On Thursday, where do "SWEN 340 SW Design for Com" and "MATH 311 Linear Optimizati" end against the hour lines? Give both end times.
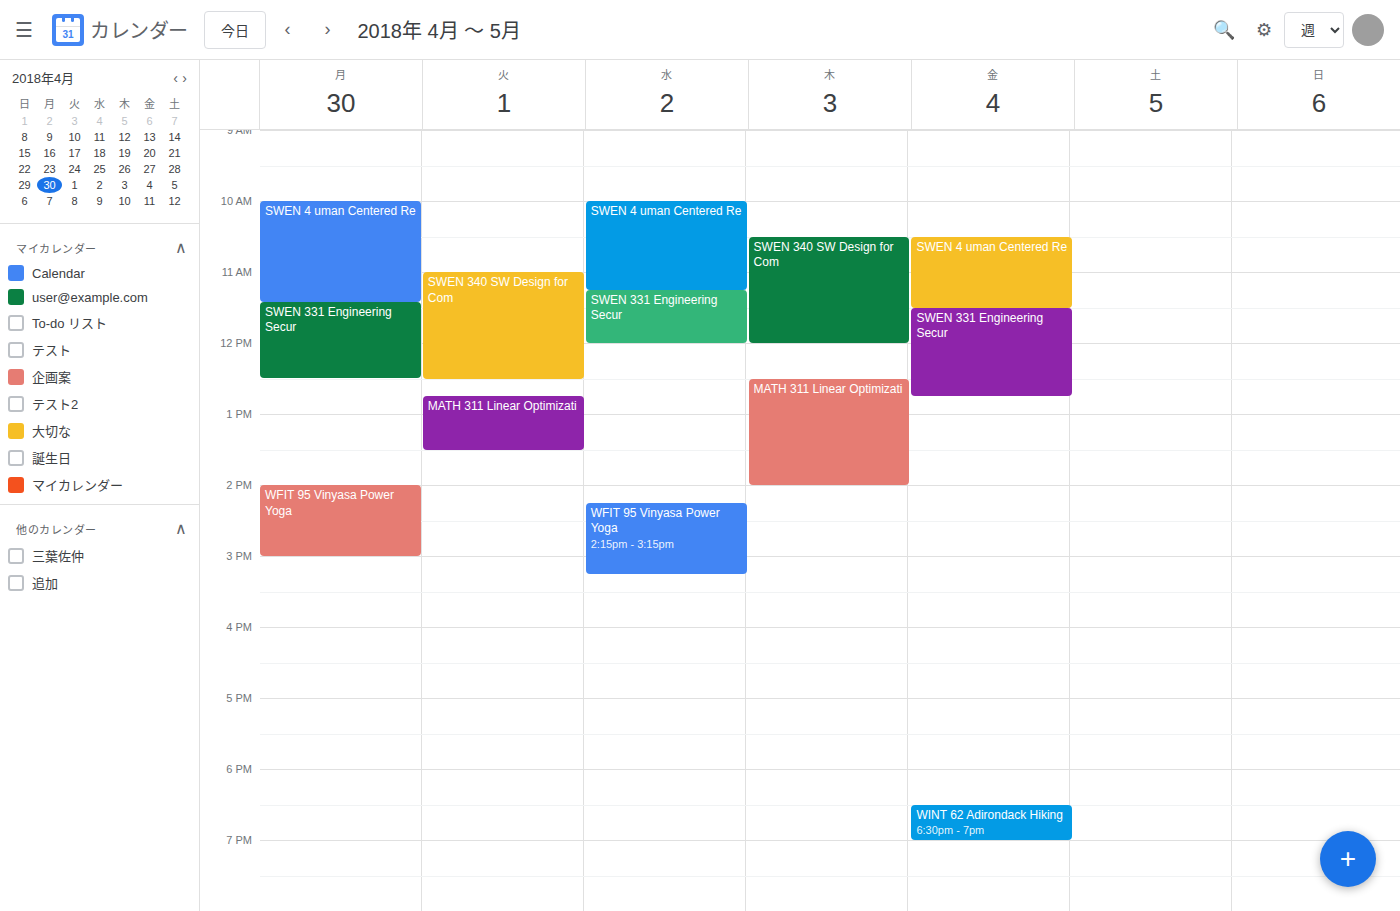
"SWEN 340 SW Design for Com": 12:00 PM, exactly on the 12 PM line. "MATH 311 Linear Optimizati": 2:00 PM, exactly on the 2 PM line.